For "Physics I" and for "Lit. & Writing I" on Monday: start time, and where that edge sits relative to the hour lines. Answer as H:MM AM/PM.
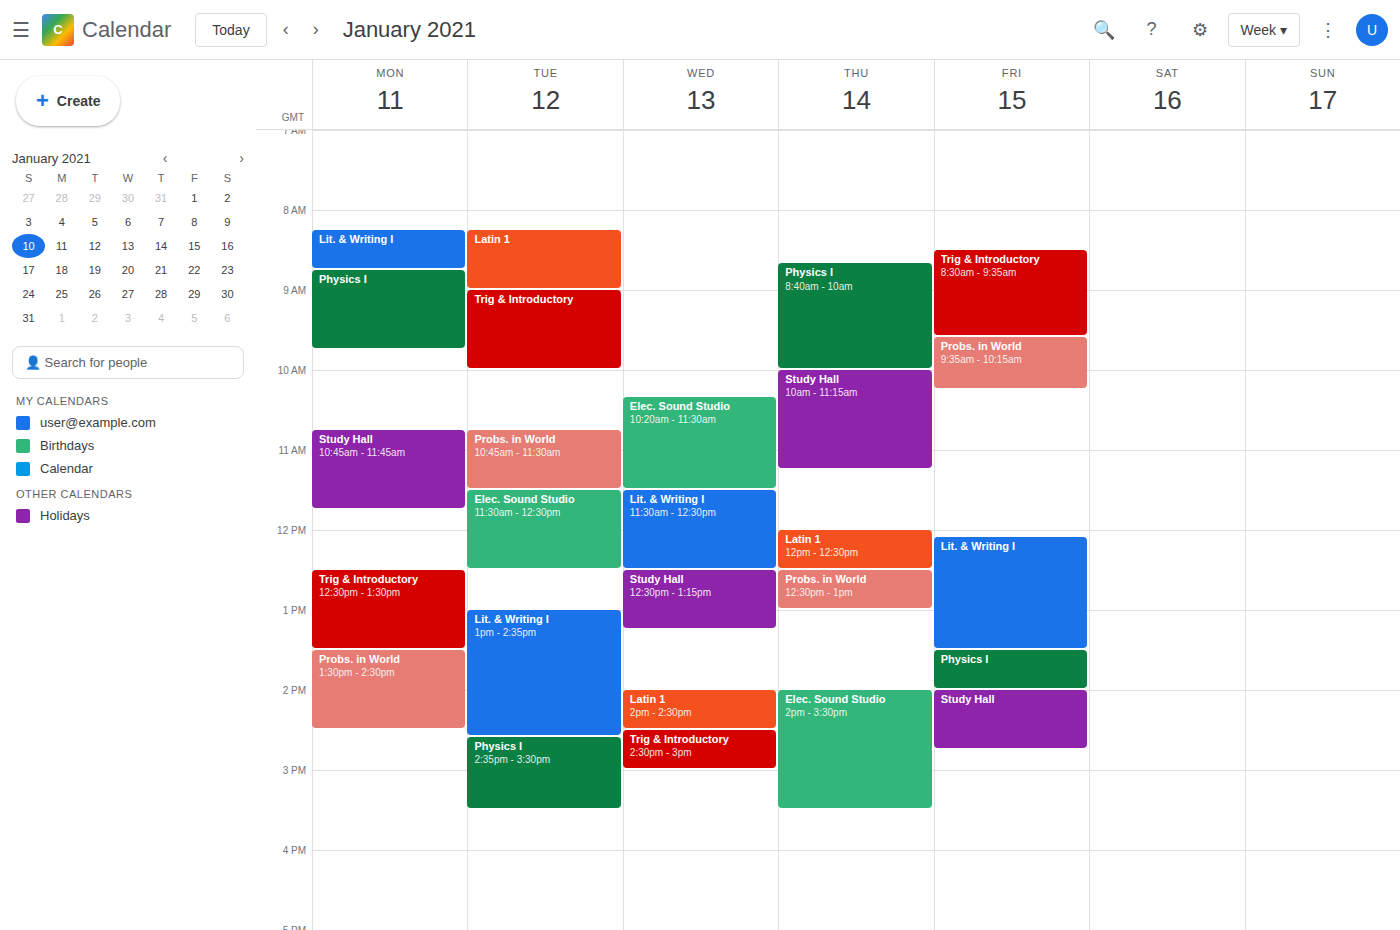
"Physics I": 8:45 AM, neither: three quarters of the way from the 8 AM line to the 9 AM line. "Lit. & Writing I": 8:15 AM, neither: a quarter of the way from the 8 AM line to the 9 AM line.